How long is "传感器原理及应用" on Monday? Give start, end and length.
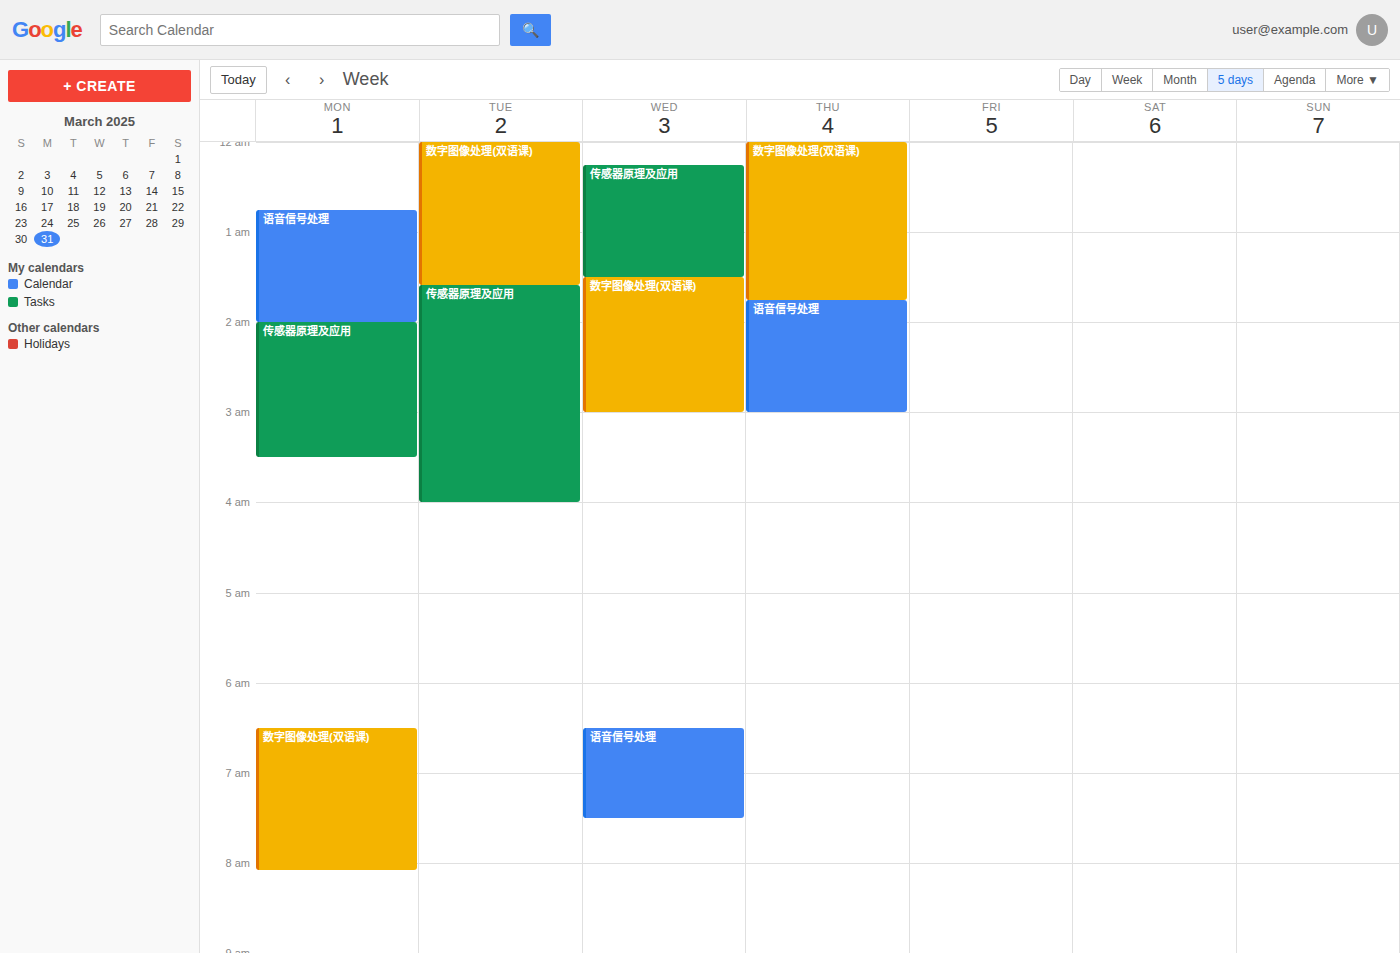
2:00 AM to 3:30 AM, 1 hour 30 minutes